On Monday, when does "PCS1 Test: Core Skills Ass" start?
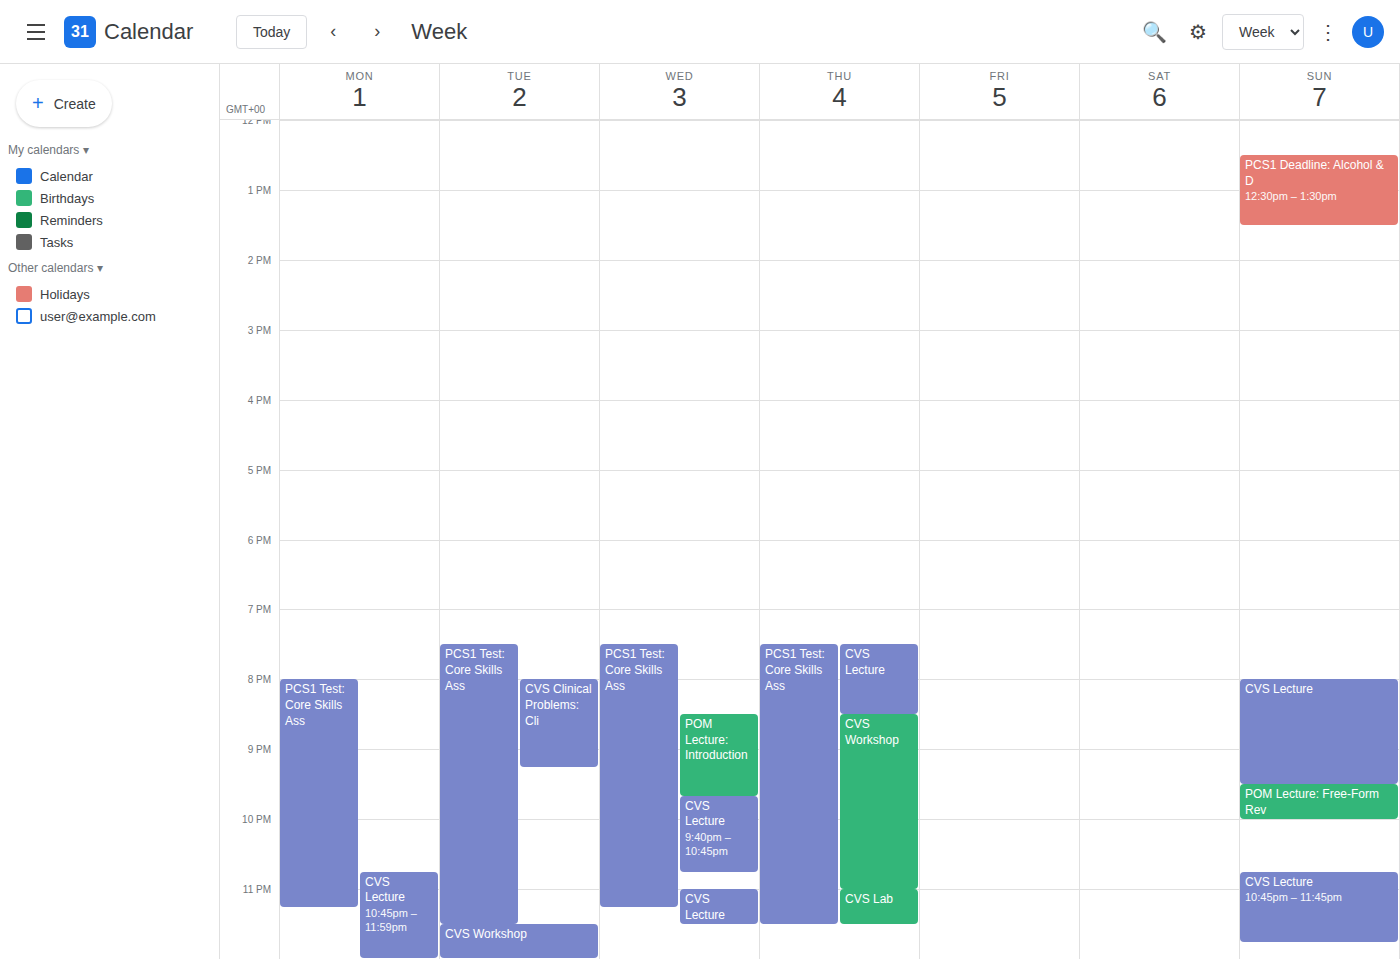
8:00 PM